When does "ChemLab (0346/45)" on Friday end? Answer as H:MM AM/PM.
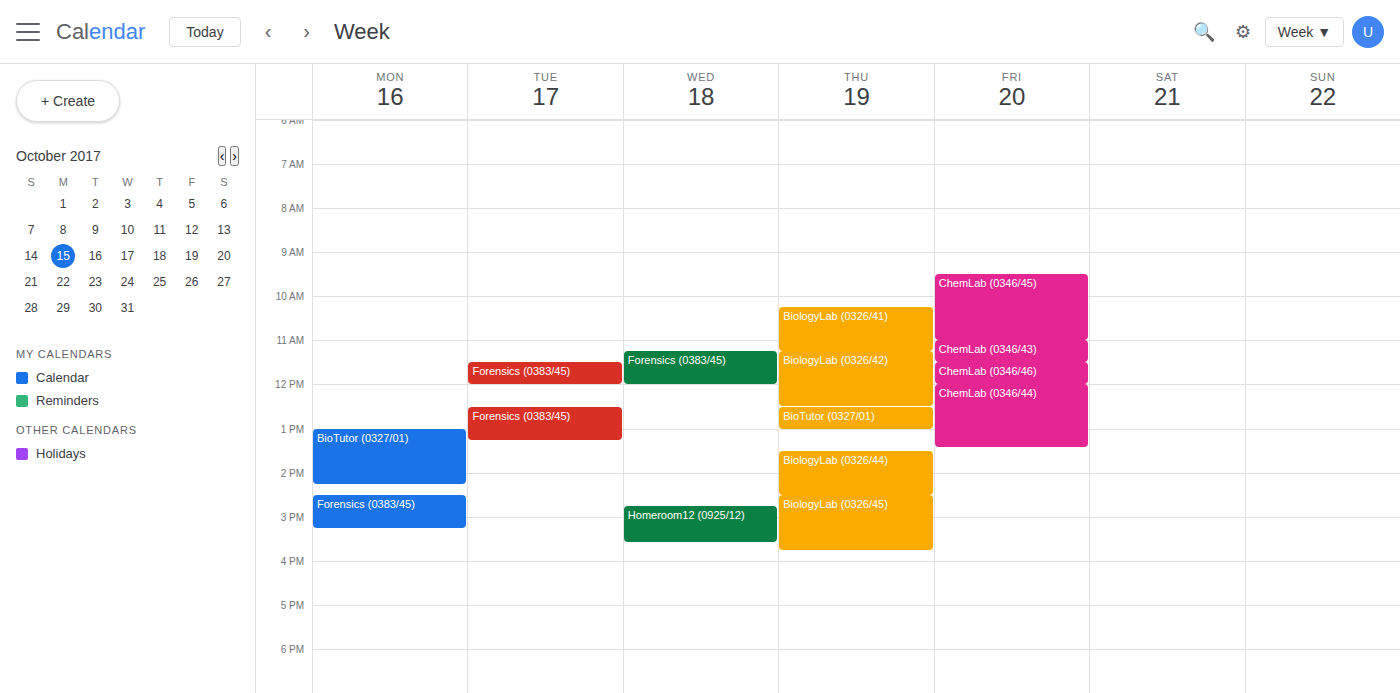
11:00 AM